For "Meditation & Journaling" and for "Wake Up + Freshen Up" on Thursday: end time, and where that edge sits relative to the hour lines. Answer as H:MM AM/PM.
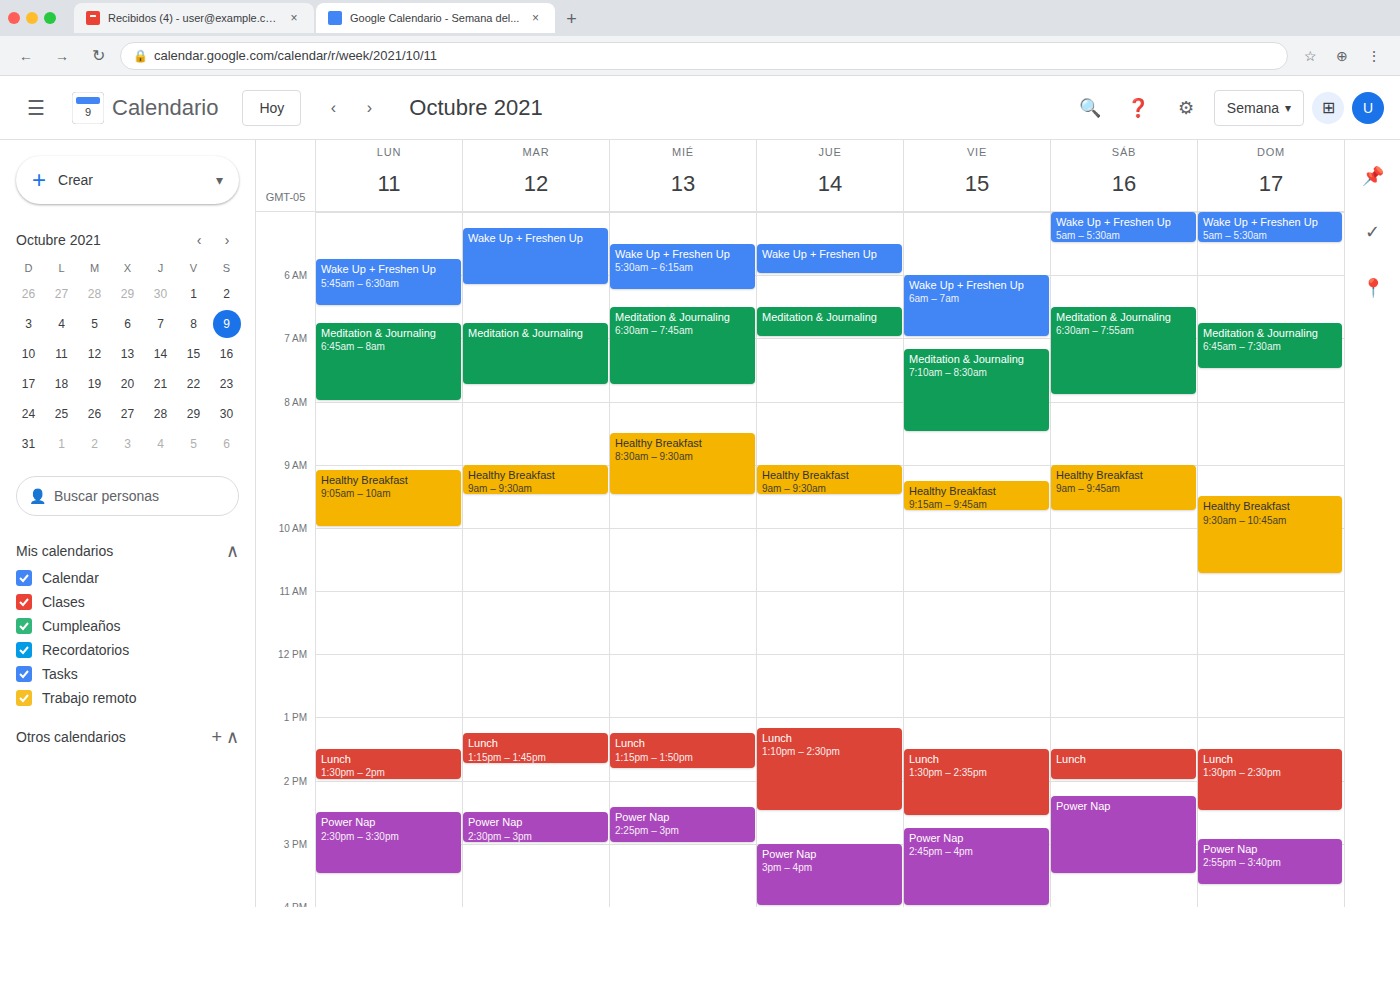
"Meditation & Journaling": 7:00 AM, exactly on the 7 AM line. "Wake Up + Freshen Up": 6:00 AM, exactly on the 6 AM line.